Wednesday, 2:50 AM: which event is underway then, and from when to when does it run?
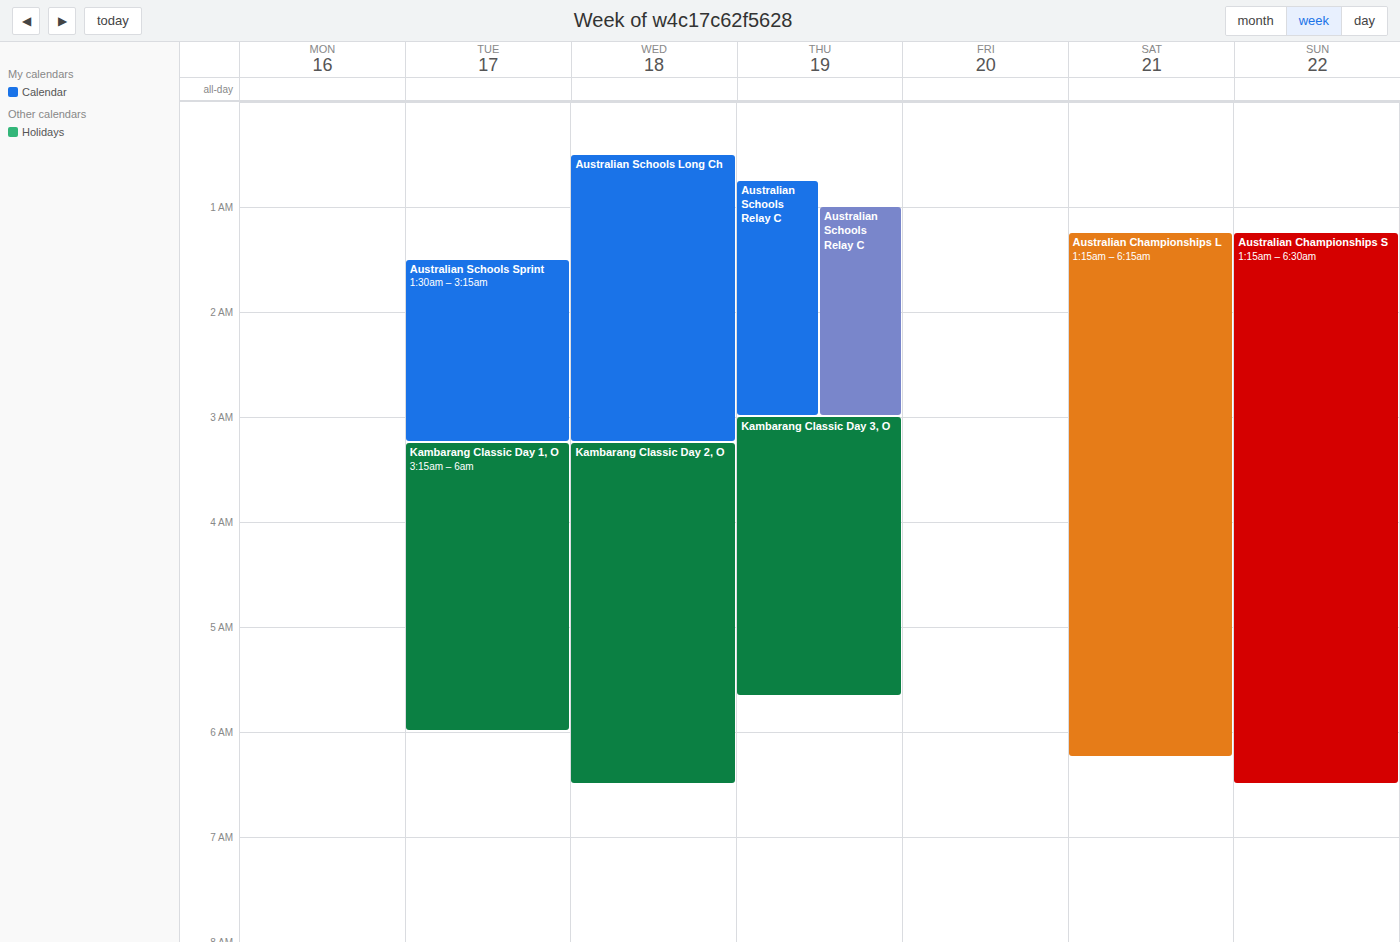
"Australian Schools Long Ch", 12:30 AM to 3:15 AM